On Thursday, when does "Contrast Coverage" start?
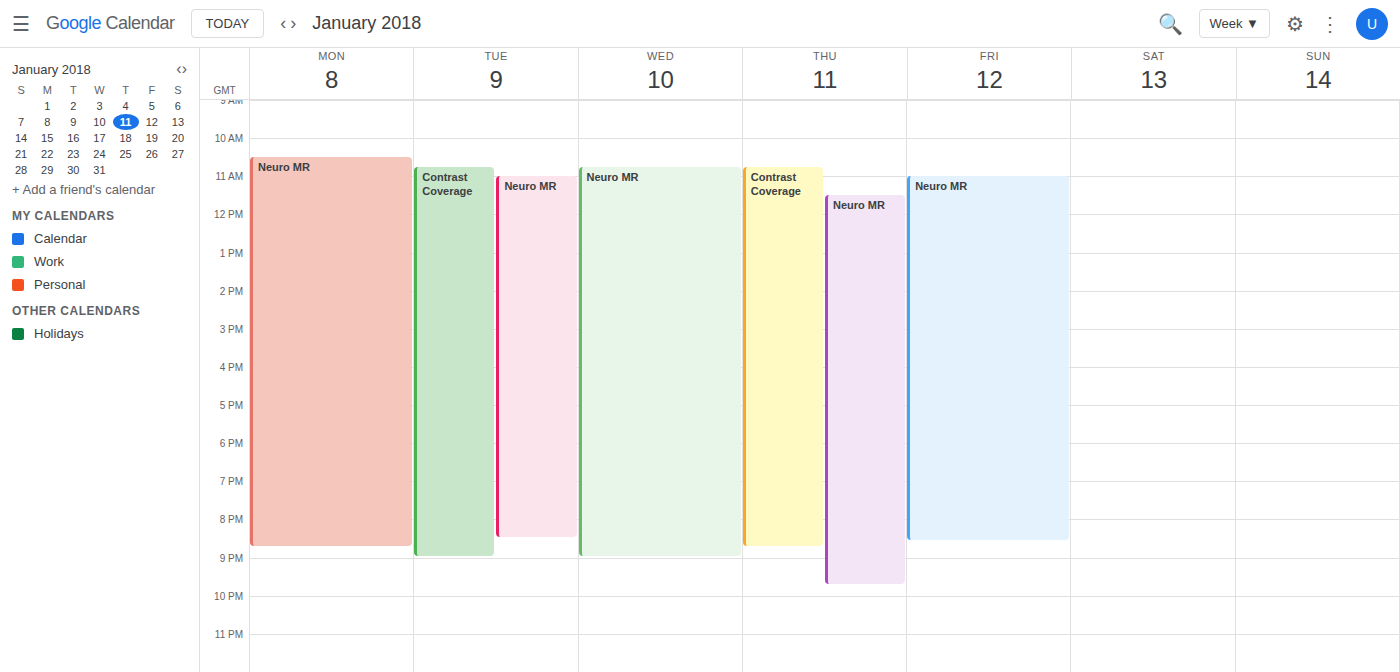
10:45 AM